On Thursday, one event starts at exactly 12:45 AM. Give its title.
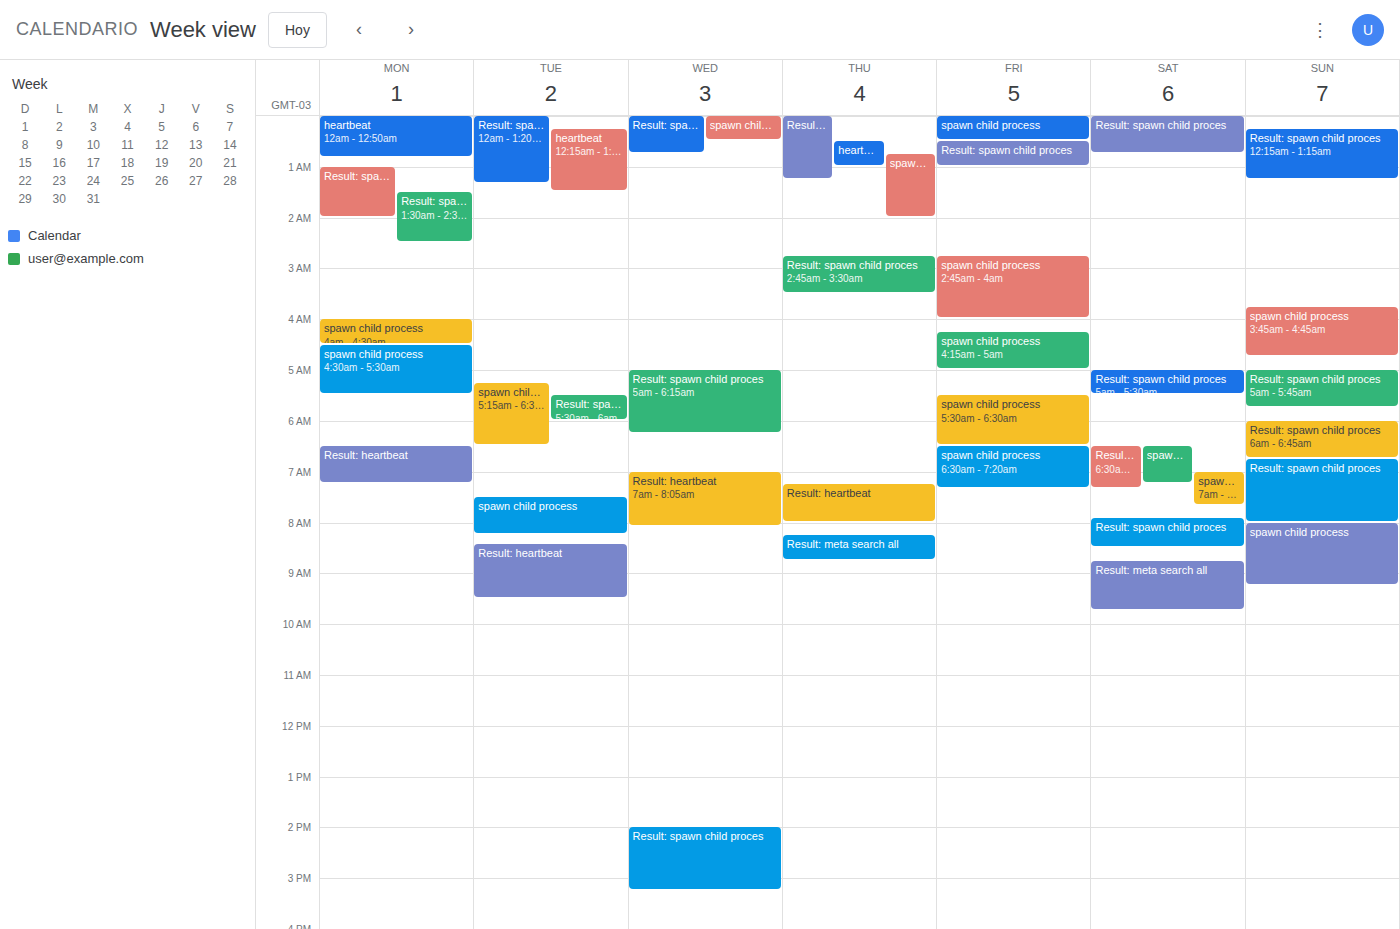
"spawn child process"